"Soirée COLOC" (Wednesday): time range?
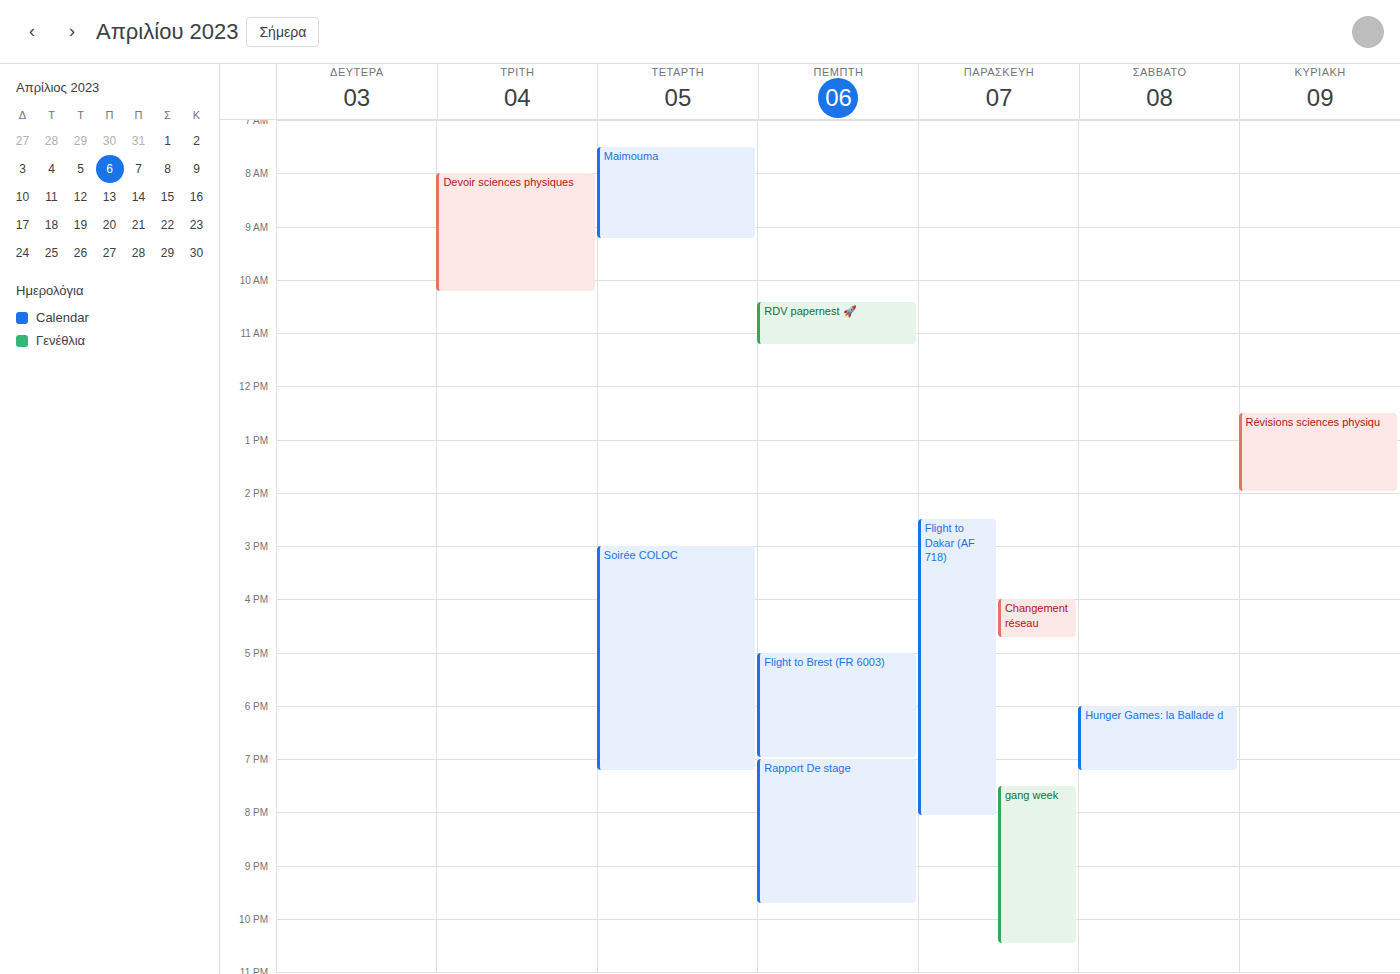
3:00 PM to 7:15 PM